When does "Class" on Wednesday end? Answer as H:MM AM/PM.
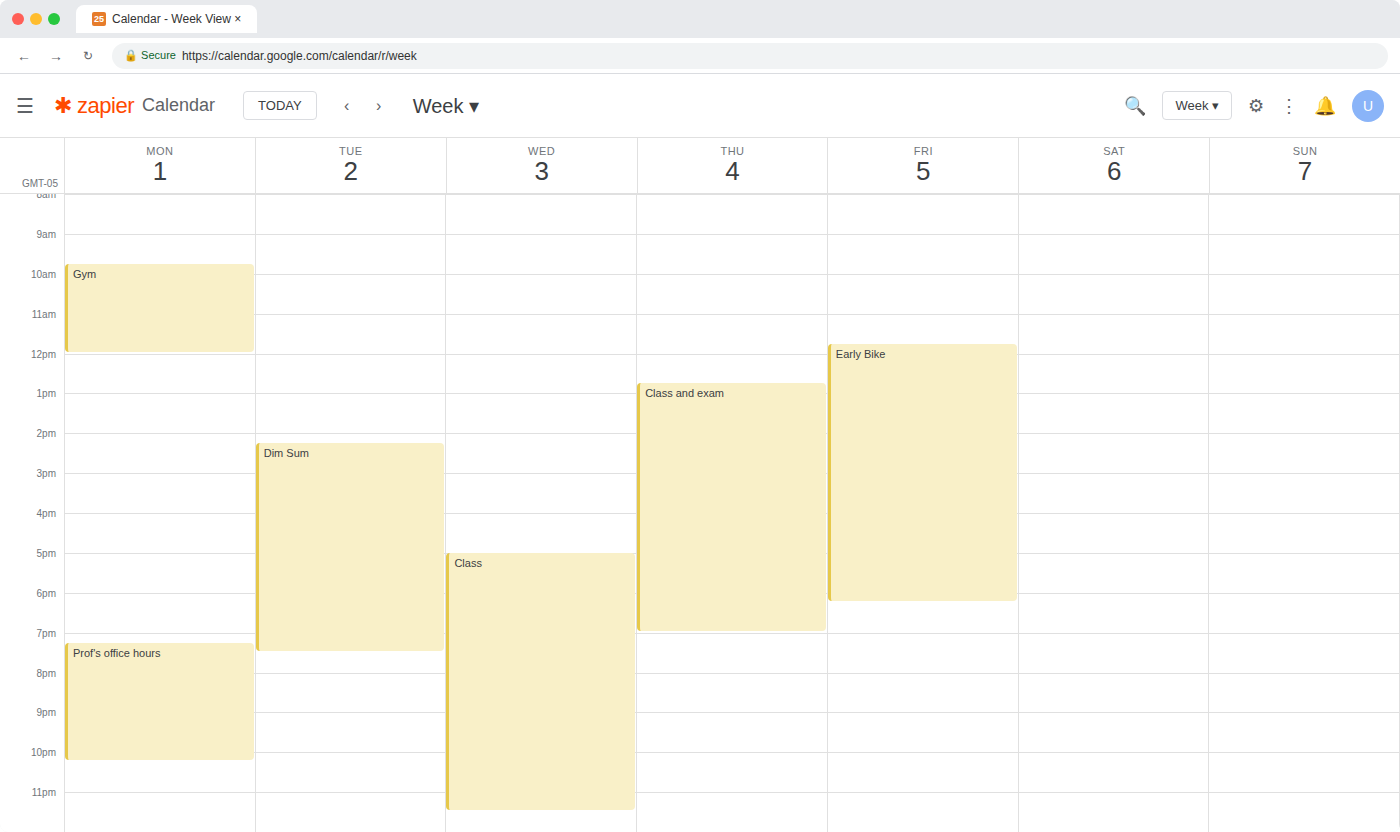
11:30 PM